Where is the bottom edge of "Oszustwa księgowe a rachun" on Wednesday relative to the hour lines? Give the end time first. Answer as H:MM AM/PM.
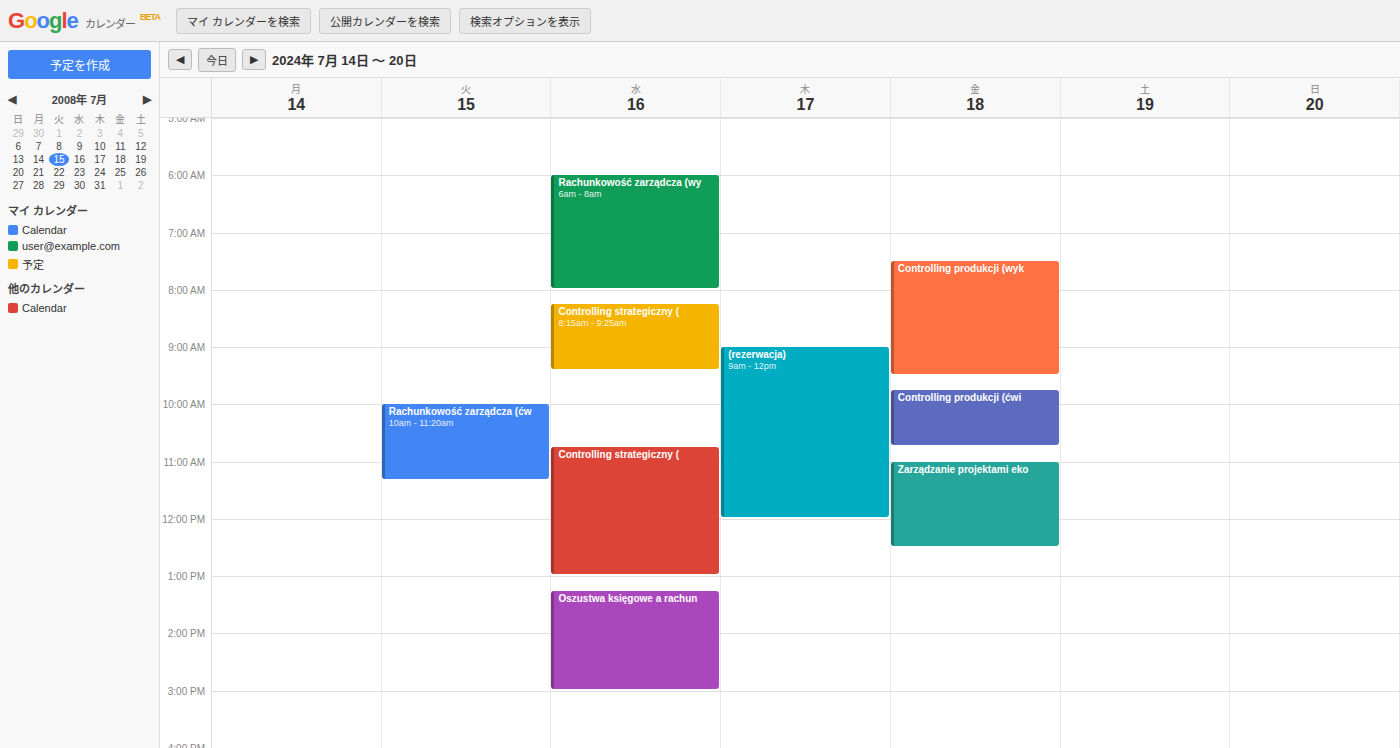
3:00 PM -- exactly on the 3 PM line.